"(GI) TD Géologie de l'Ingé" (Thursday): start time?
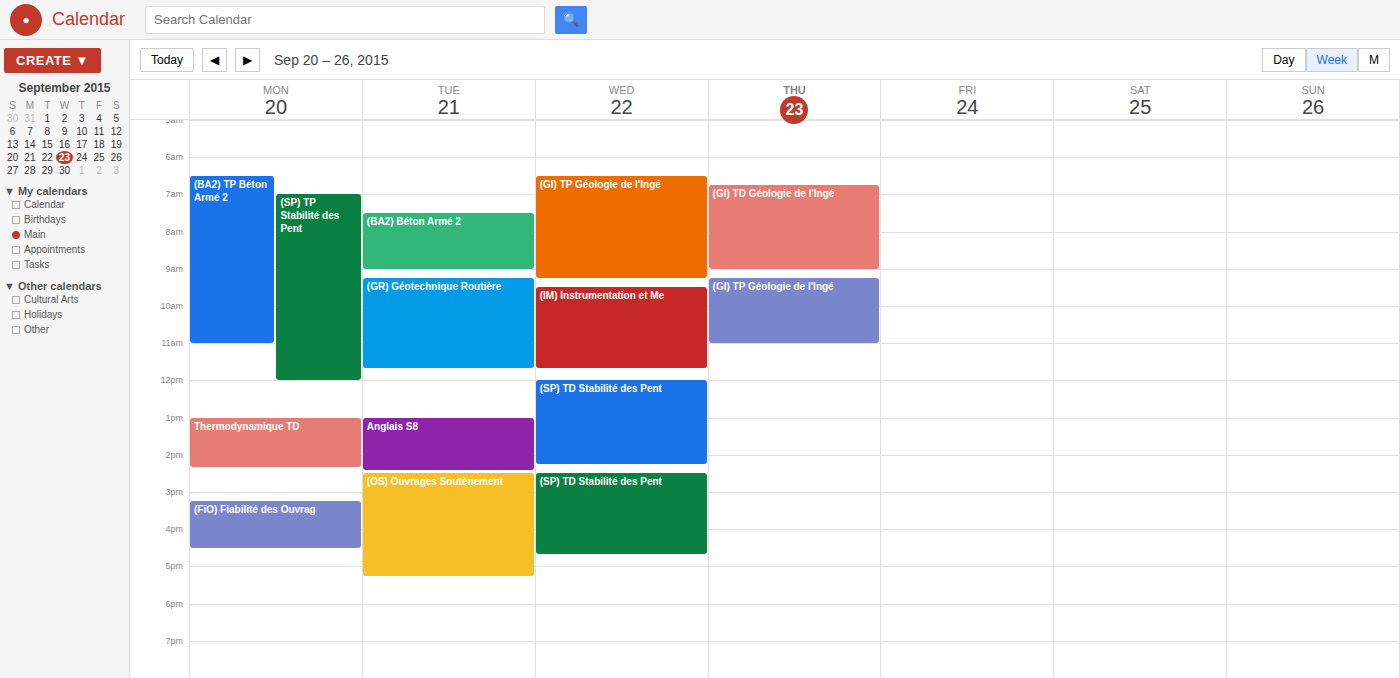
6:45 AM